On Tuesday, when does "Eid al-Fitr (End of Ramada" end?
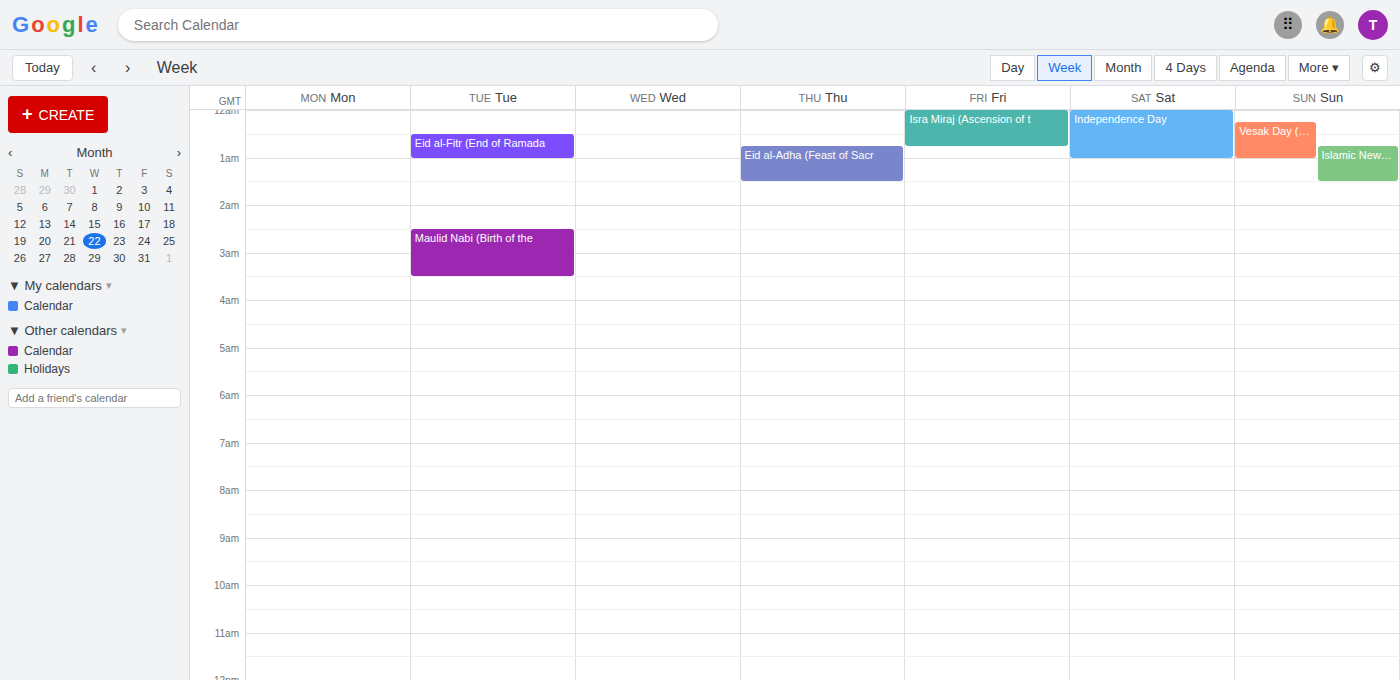
1:00 AM